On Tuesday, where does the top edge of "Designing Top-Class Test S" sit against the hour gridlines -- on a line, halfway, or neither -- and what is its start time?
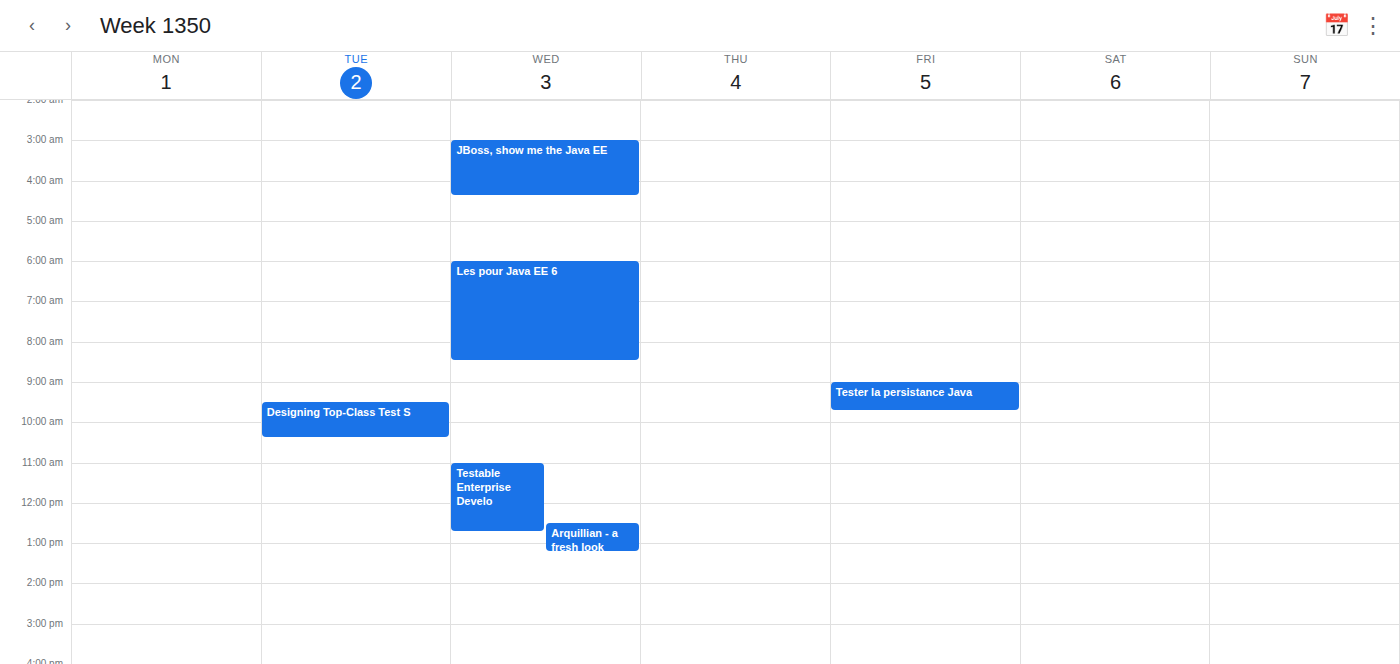
9:30 AM -- halfway between the 9 AM and 10 AM lines.